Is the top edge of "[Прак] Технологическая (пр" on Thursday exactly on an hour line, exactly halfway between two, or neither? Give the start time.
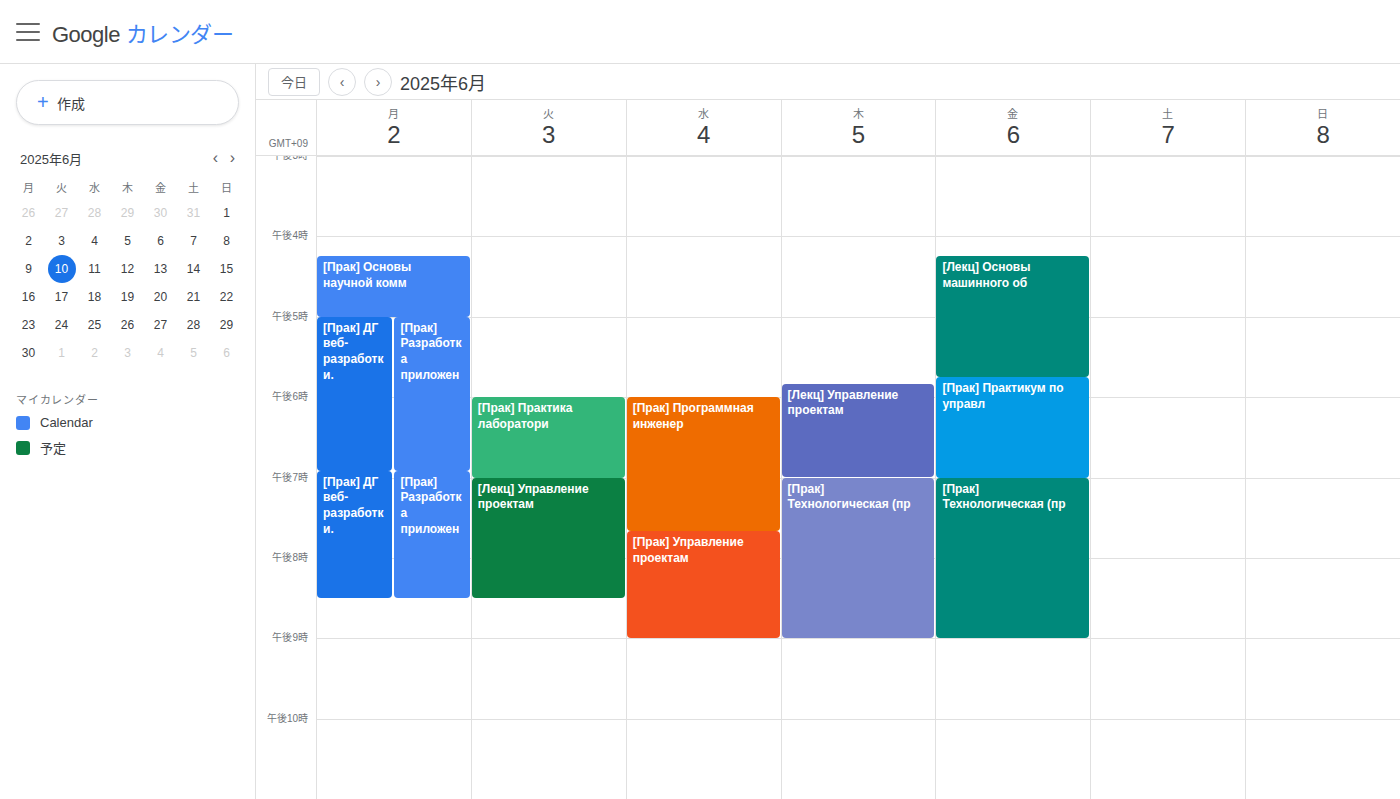
7:00 PM -- exactly on the 7 PM line.